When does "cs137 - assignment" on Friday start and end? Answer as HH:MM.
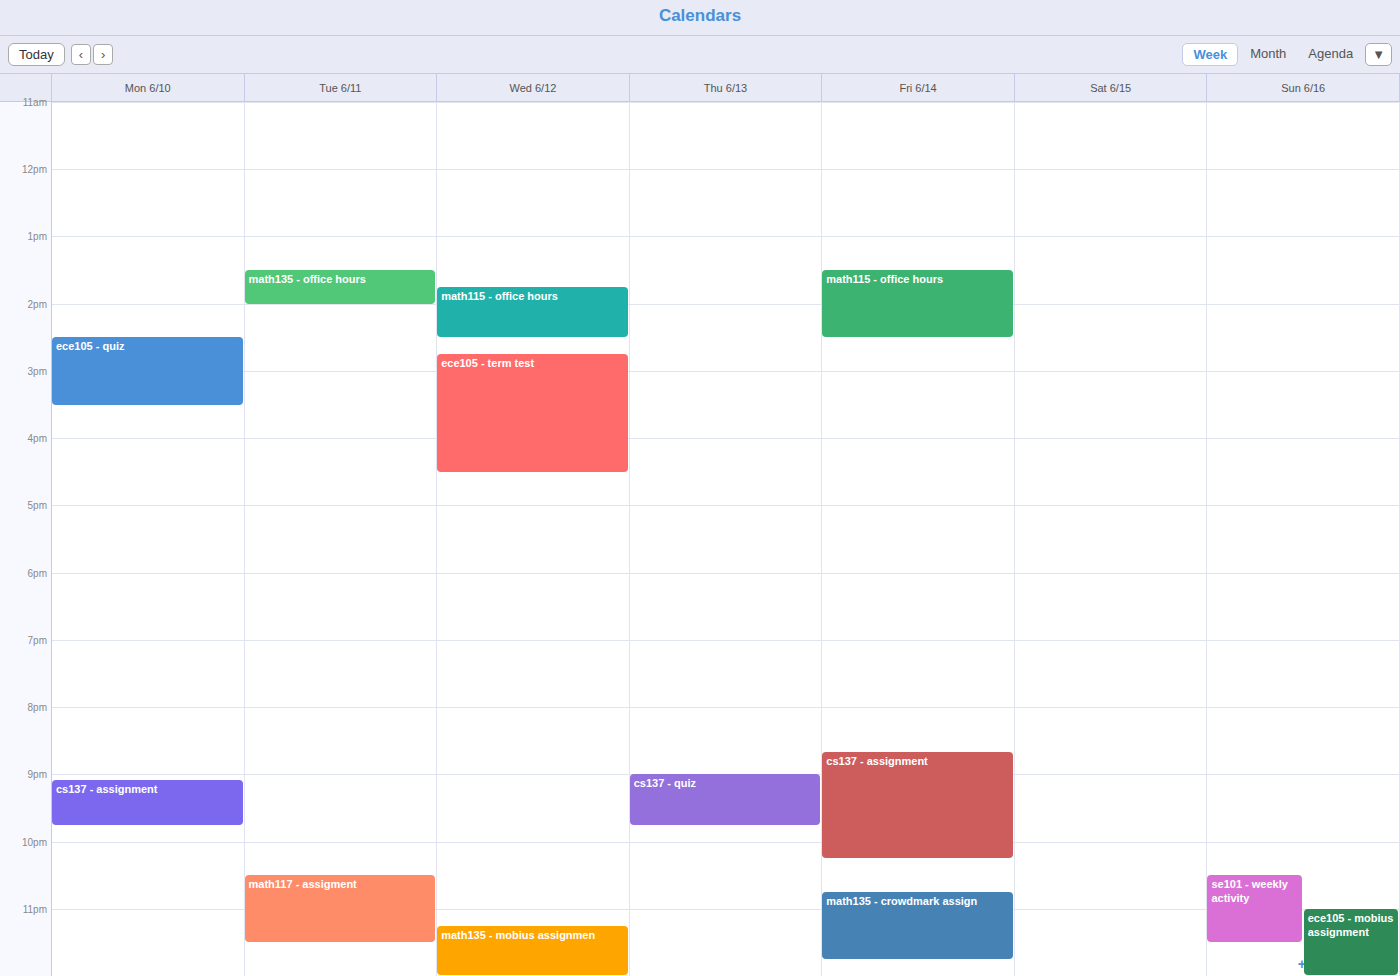
20:40 to 22:15